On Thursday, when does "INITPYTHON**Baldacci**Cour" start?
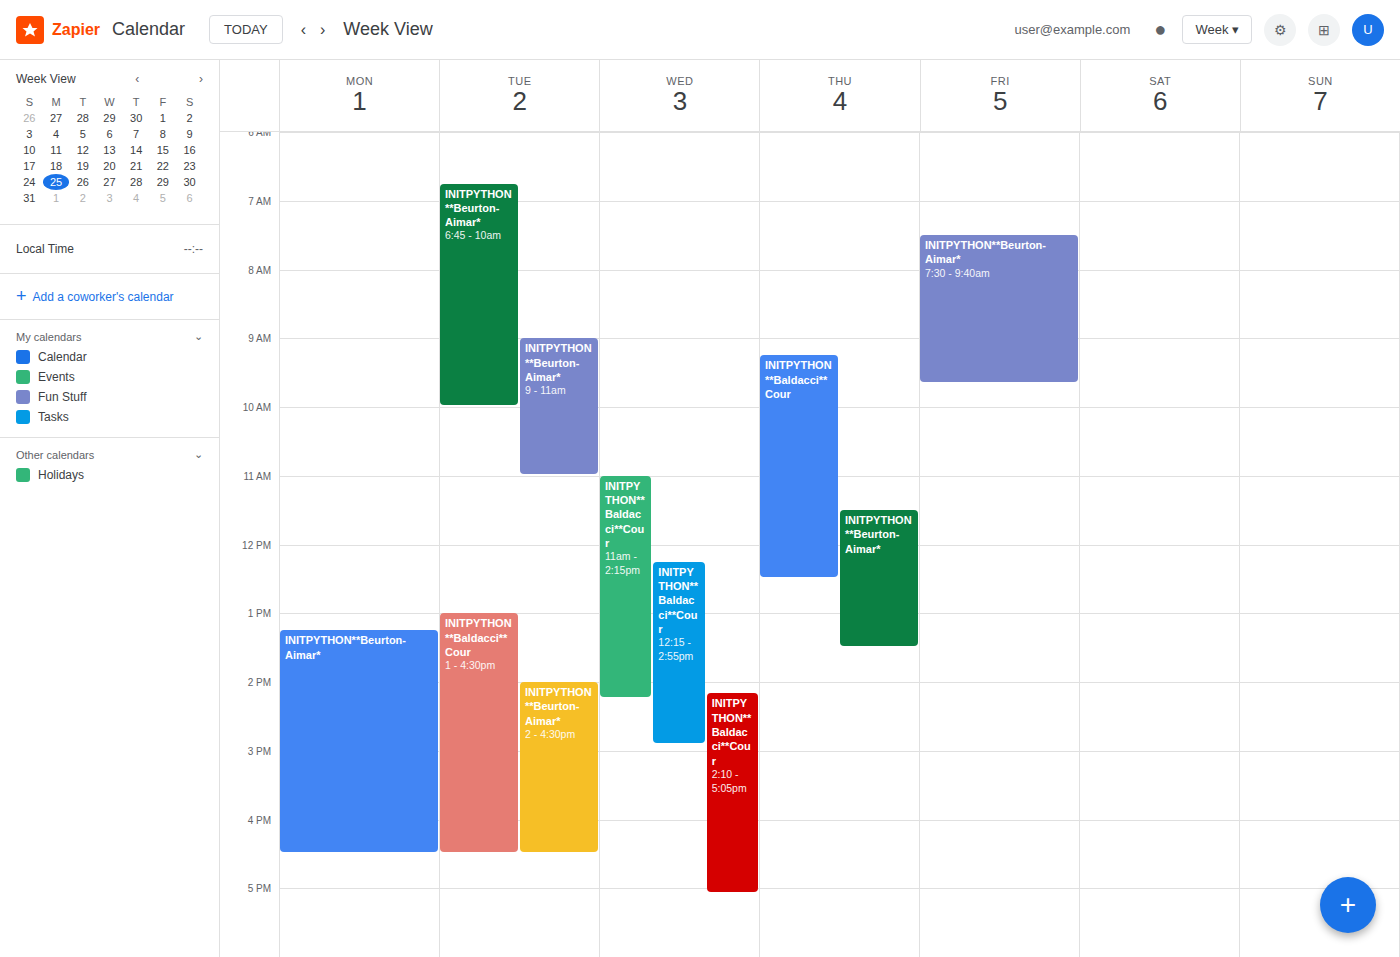
9:15 AM